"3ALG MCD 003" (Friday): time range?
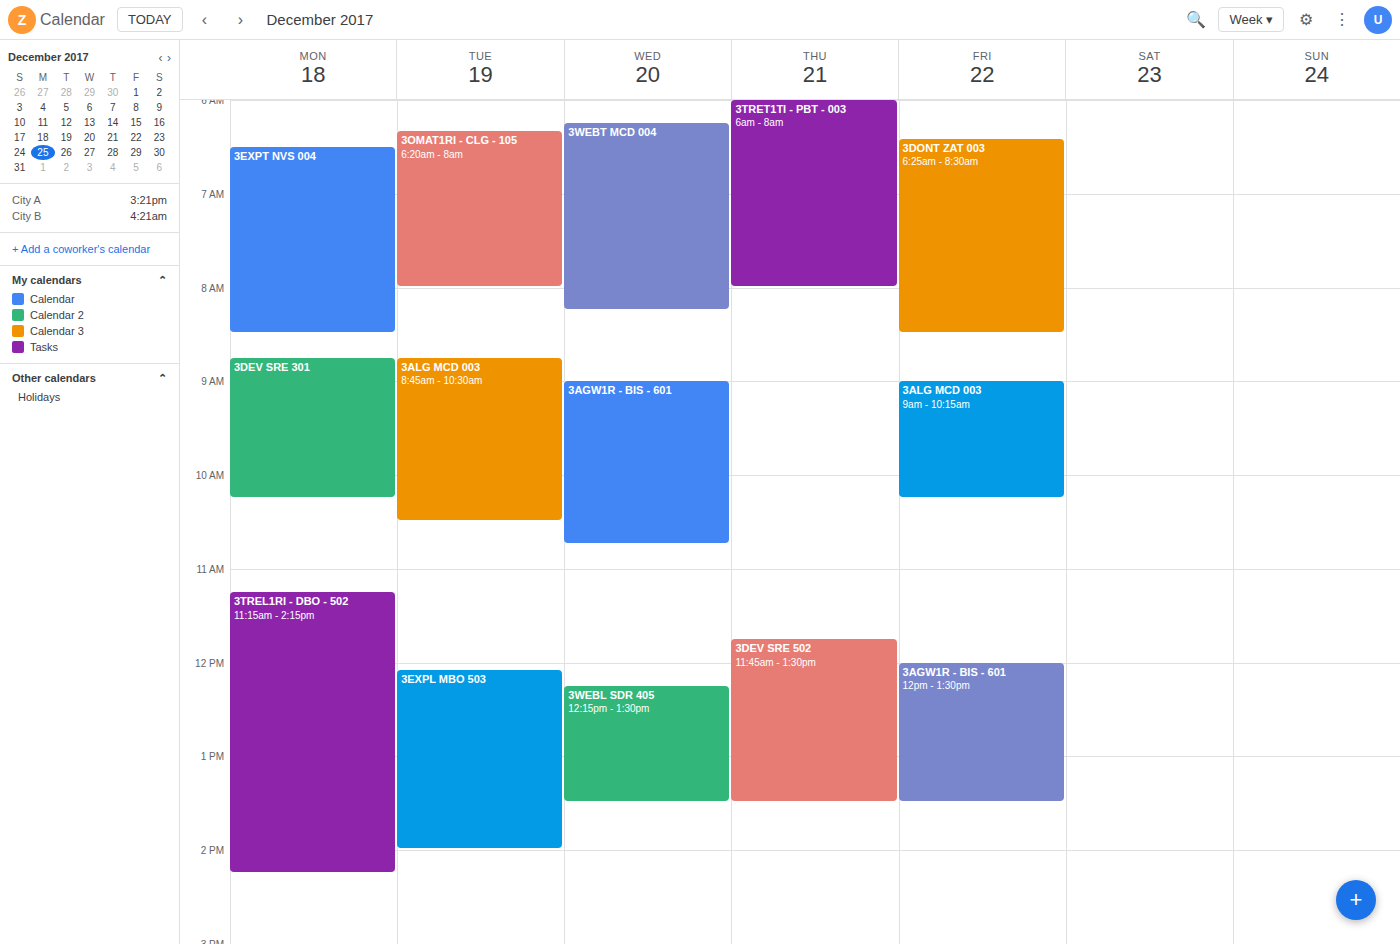
9:00 AM to 10:15 AM